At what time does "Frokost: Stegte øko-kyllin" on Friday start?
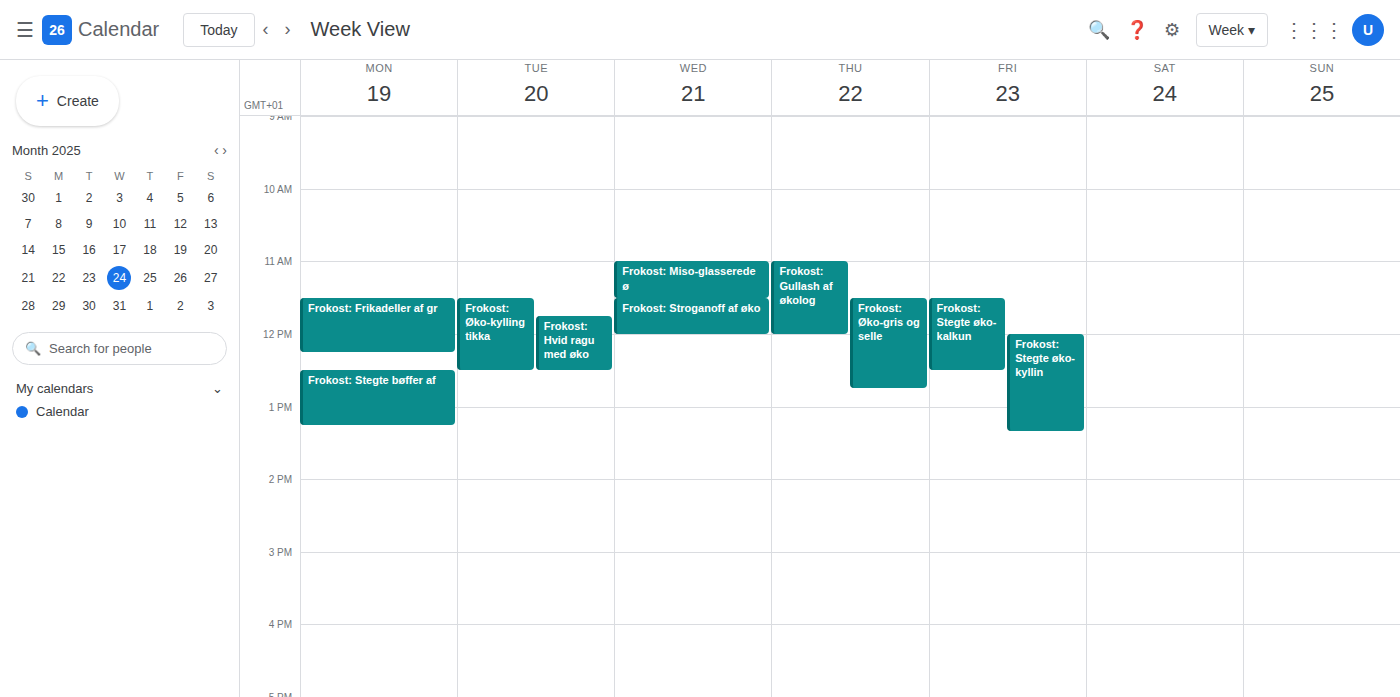
12:00 PM